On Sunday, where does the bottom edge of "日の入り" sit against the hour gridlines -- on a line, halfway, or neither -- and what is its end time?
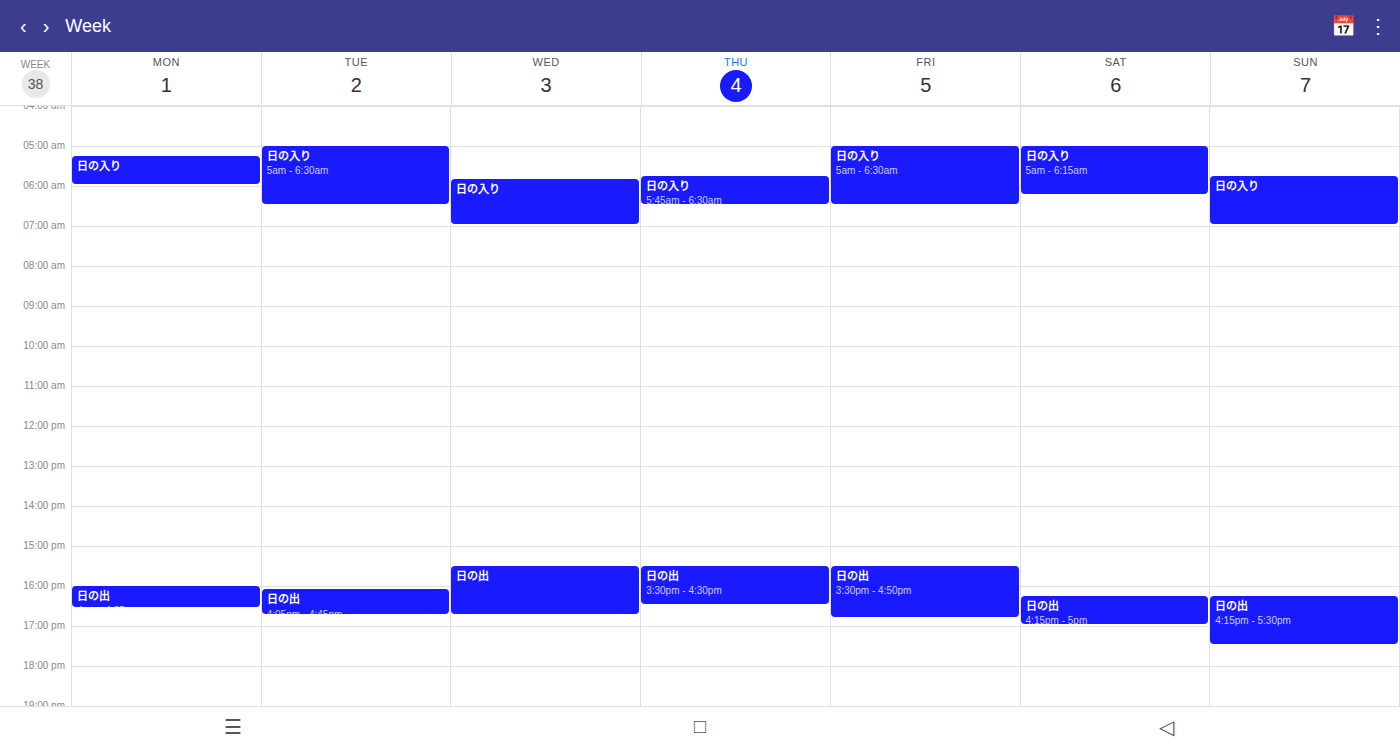
7:00 AM -- exactly on the 7 AM line.